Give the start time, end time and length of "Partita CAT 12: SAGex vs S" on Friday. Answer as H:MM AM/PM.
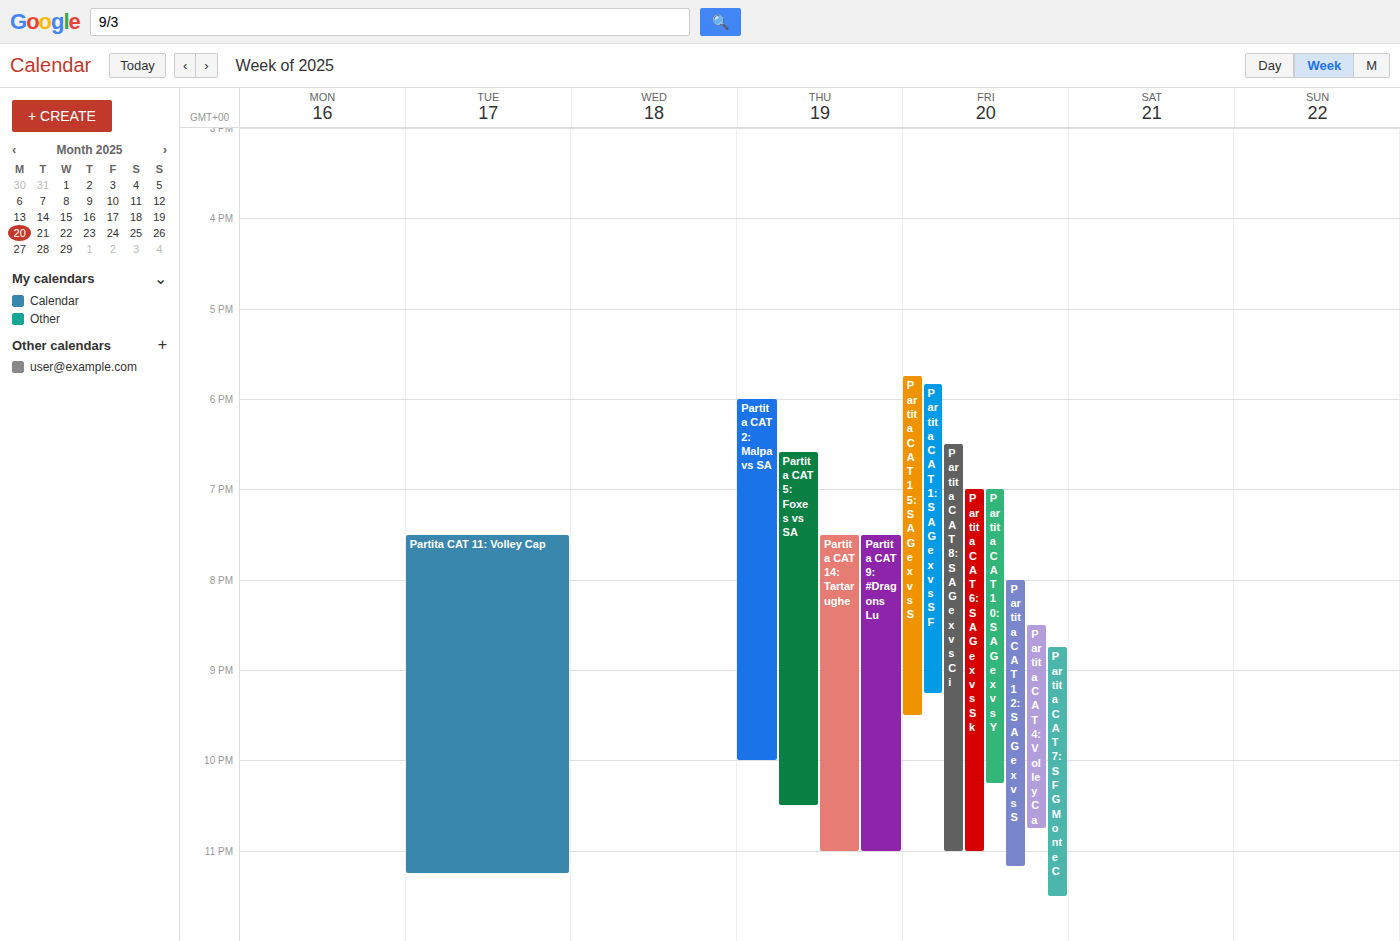
8:00 PM to 11:10 PM, 3 hours 10 minutes